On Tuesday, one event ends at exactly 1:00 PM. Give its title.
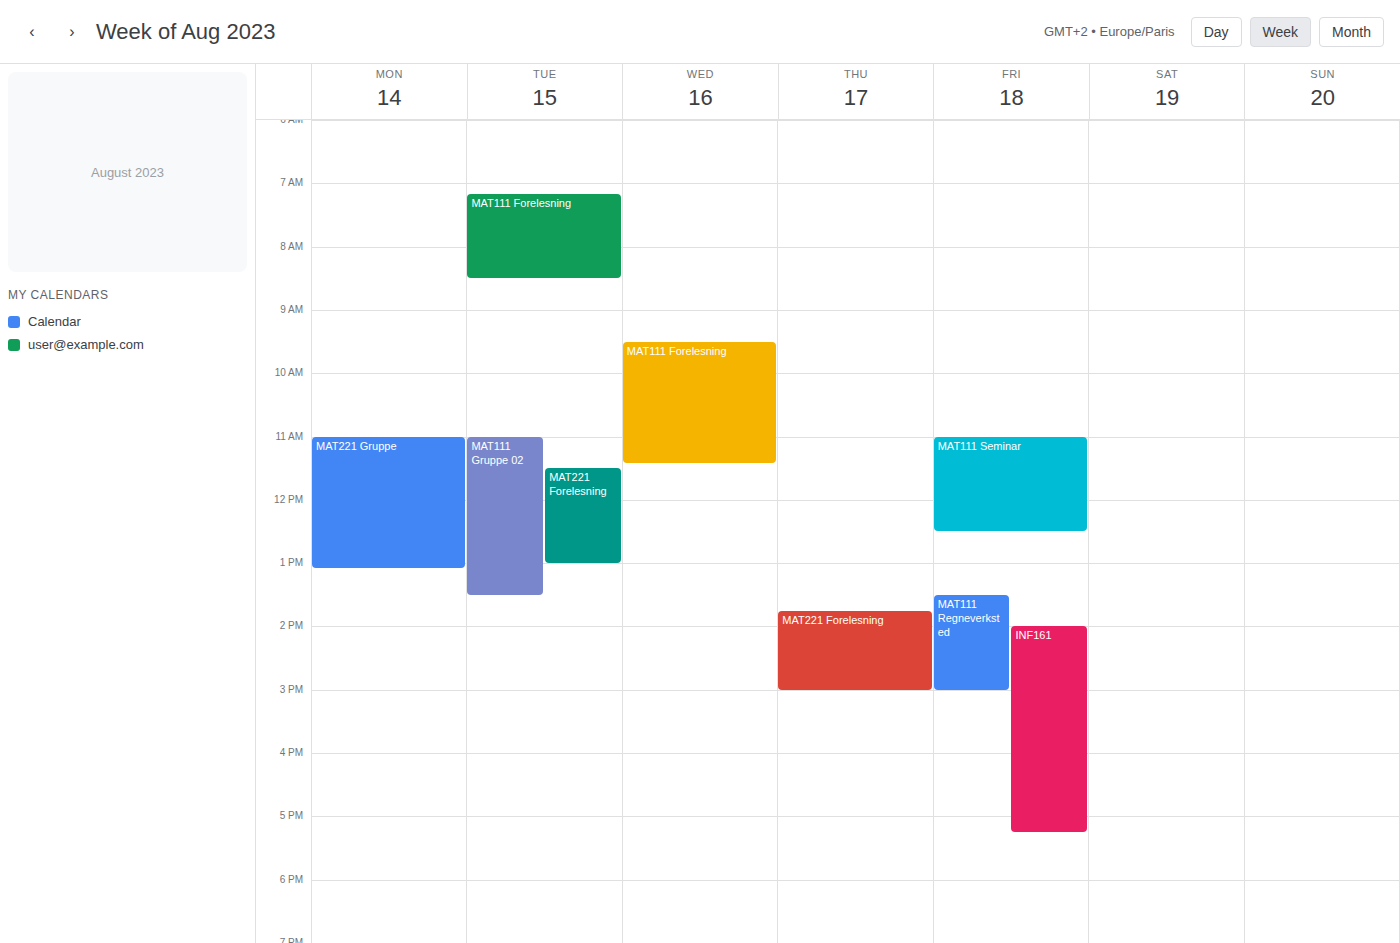
"MAT221 Forelesning"